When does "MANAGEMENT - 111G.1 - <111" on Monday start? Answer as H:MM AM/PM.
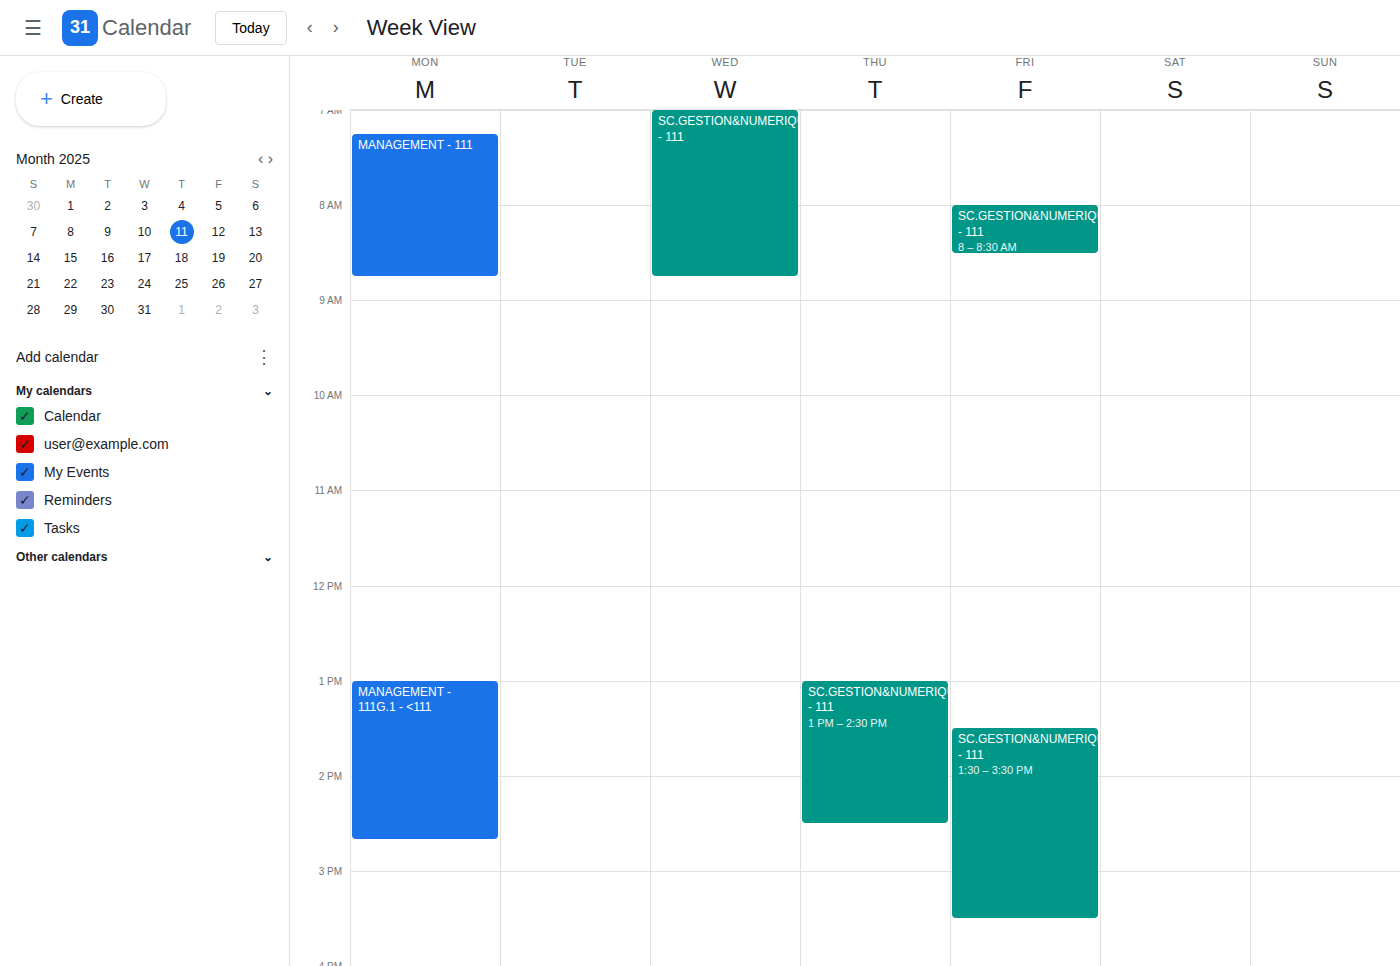
1:00 PM